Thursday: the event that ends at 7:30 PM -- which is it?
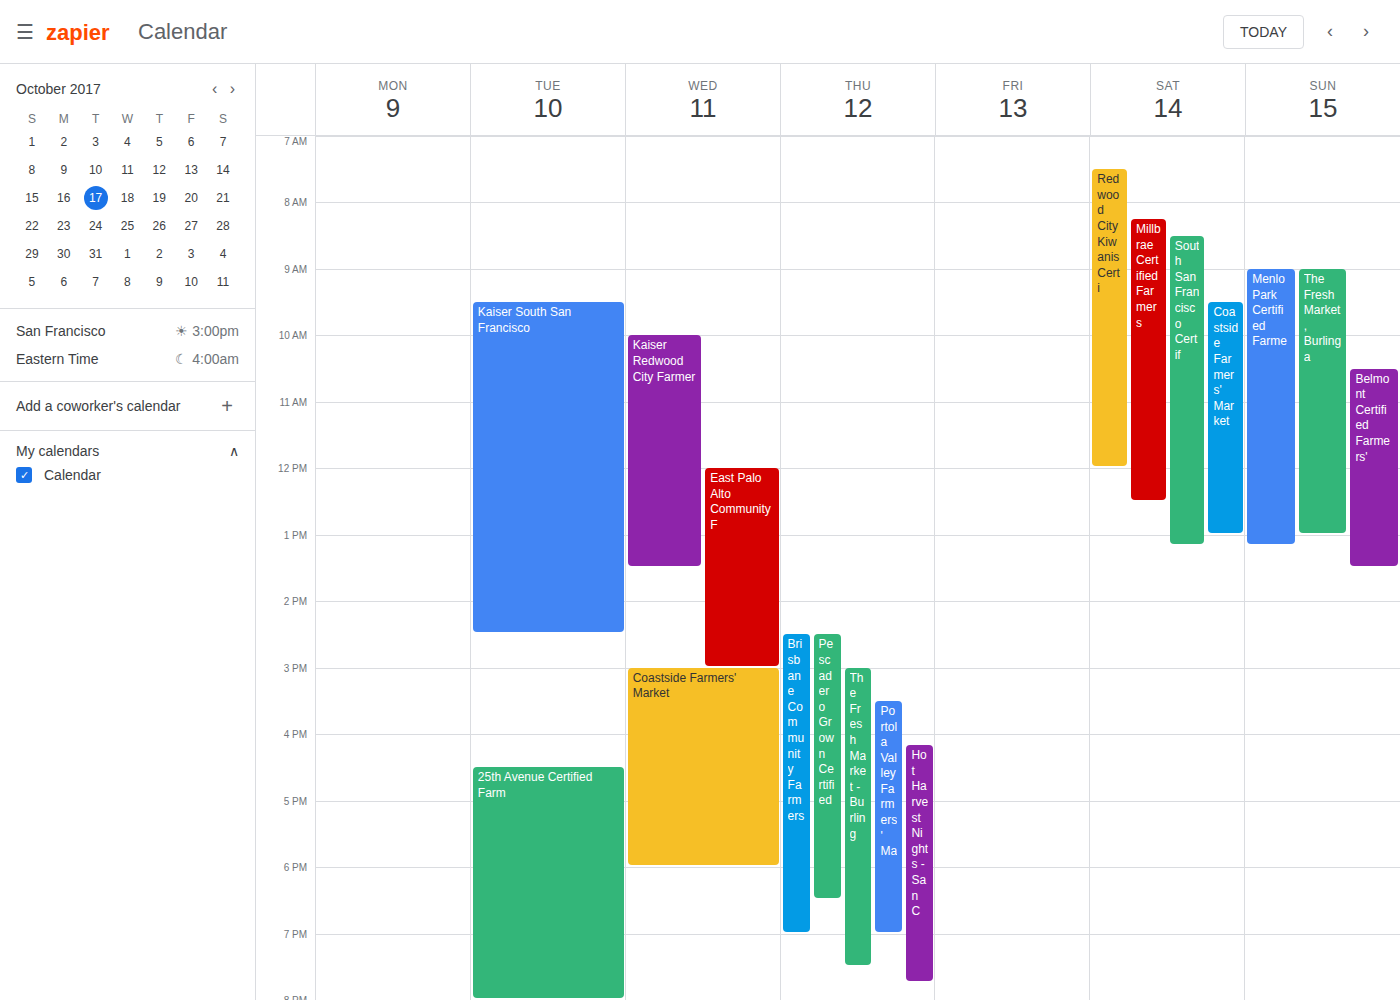
"The Fresh Market - Burling"